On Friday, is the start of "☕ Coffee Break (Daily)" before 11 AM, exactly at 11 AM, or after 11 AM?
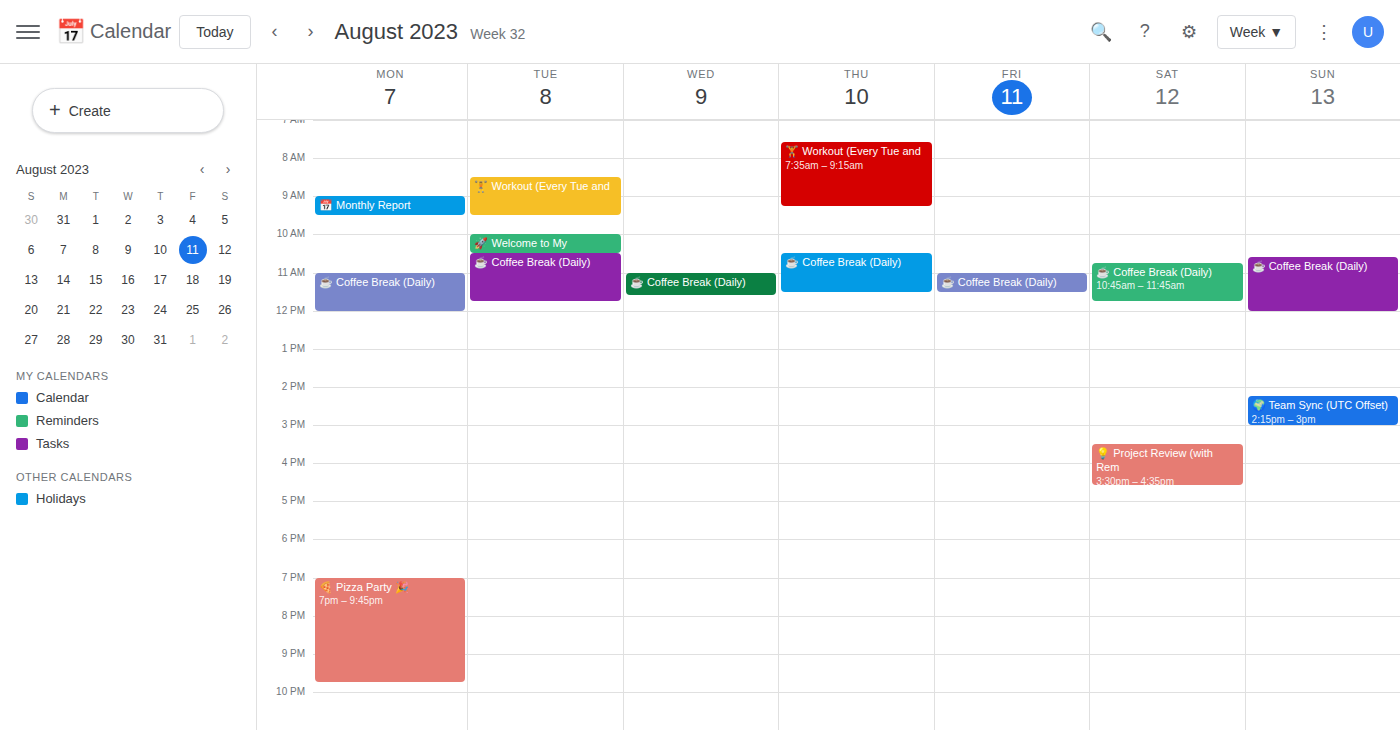
11:00 AM -- exactly at 11 AM, on the 11 AM line.